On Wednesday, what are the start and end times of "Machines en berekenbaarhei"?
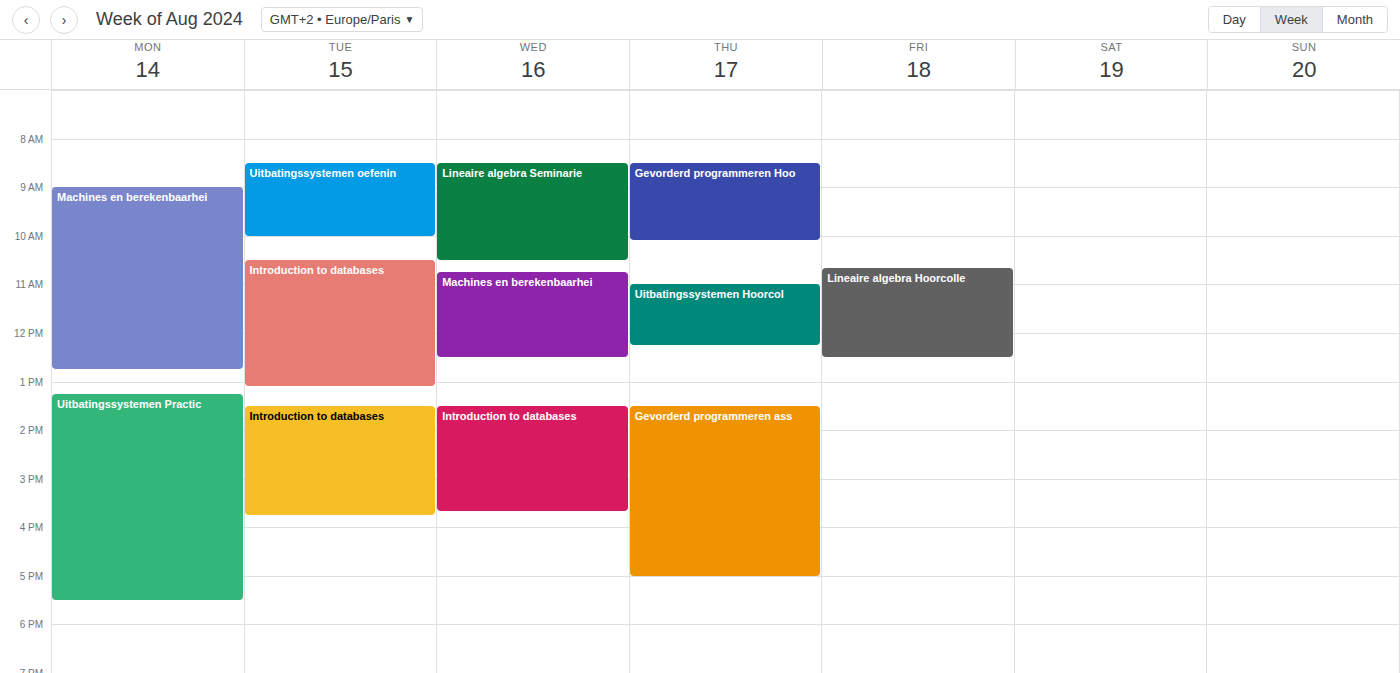
10:45 AM to 12:30 PM